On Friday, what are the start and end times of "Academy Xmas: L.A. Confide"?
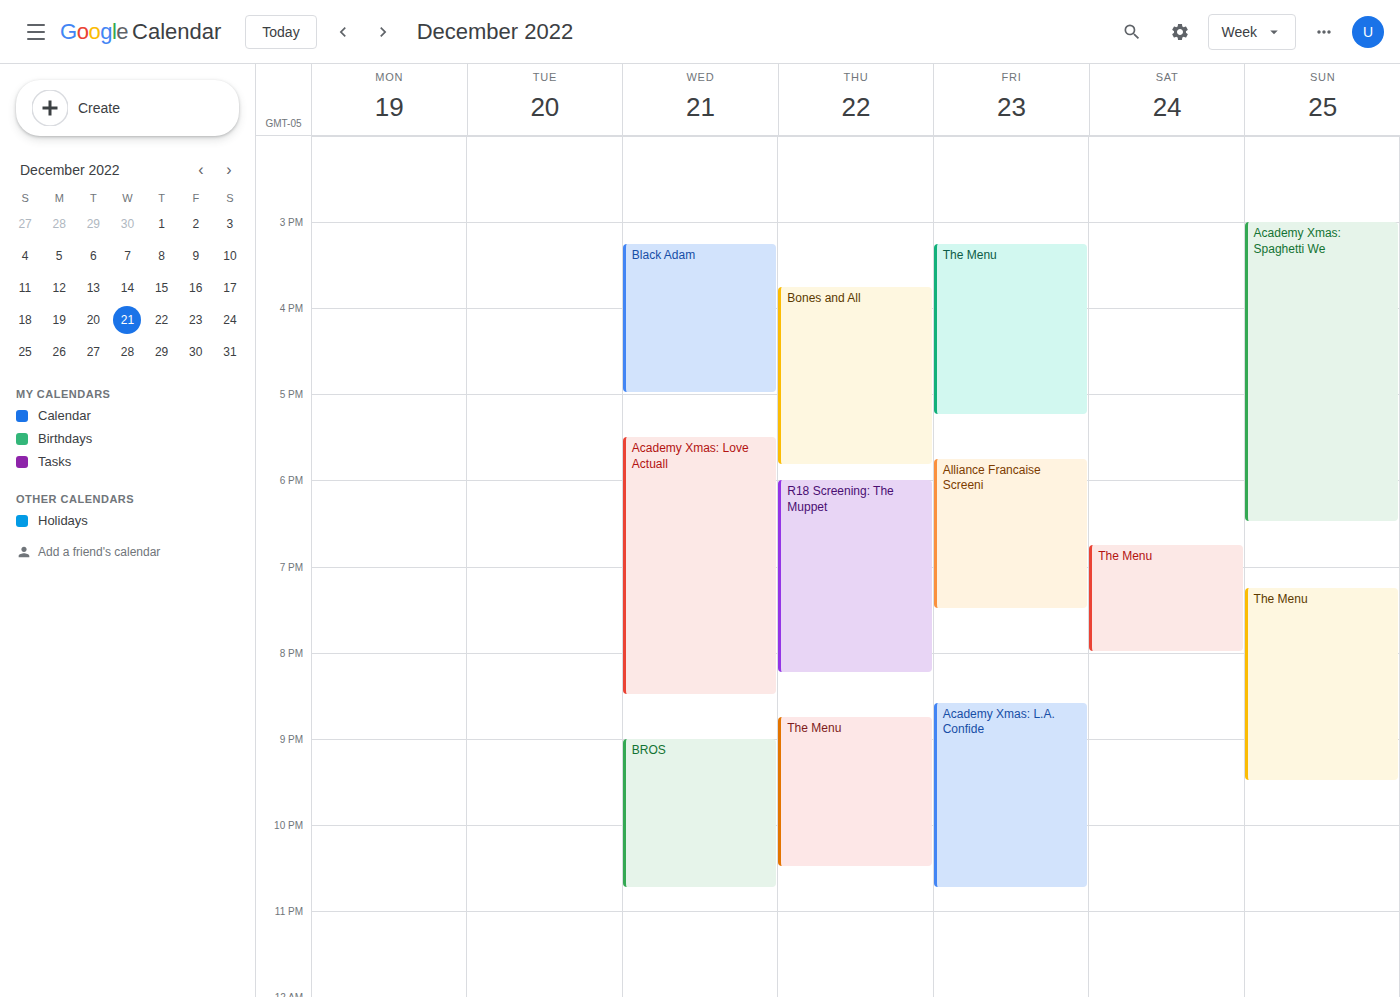
20:35 to 22:45